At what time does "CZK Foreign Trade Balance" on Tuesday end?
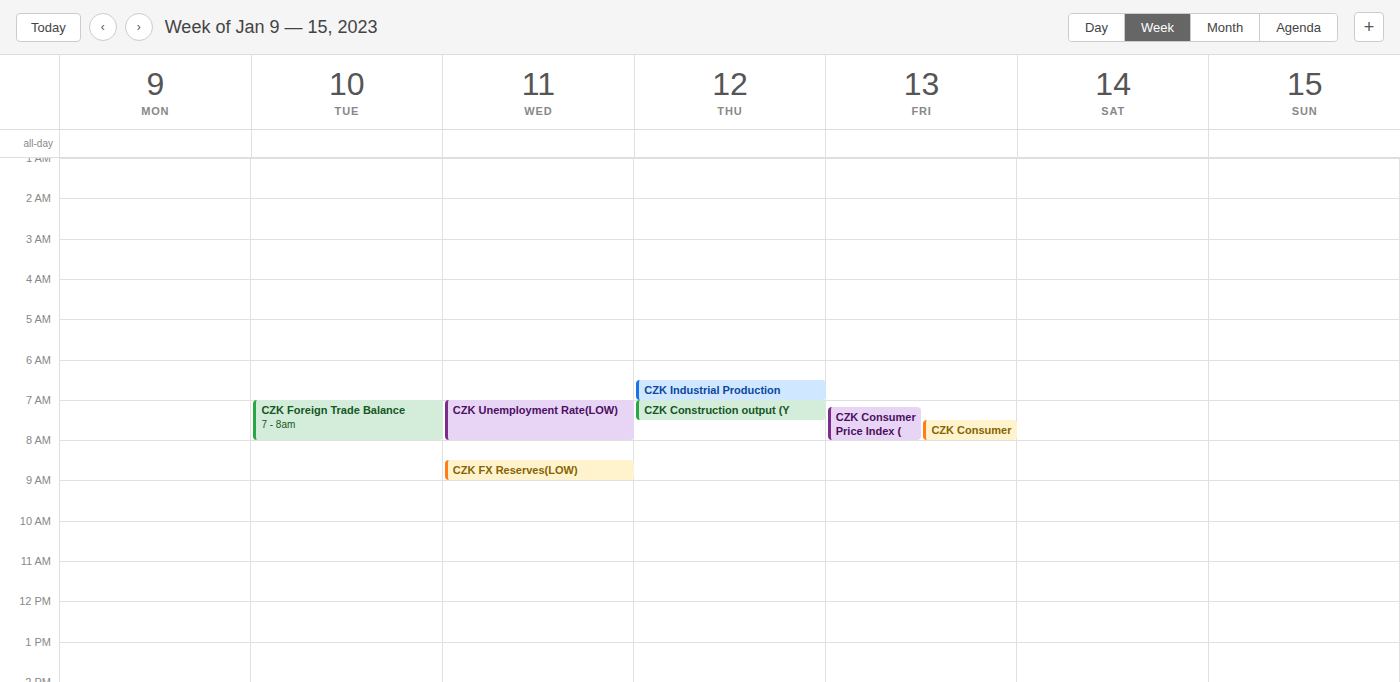
8:00 AM